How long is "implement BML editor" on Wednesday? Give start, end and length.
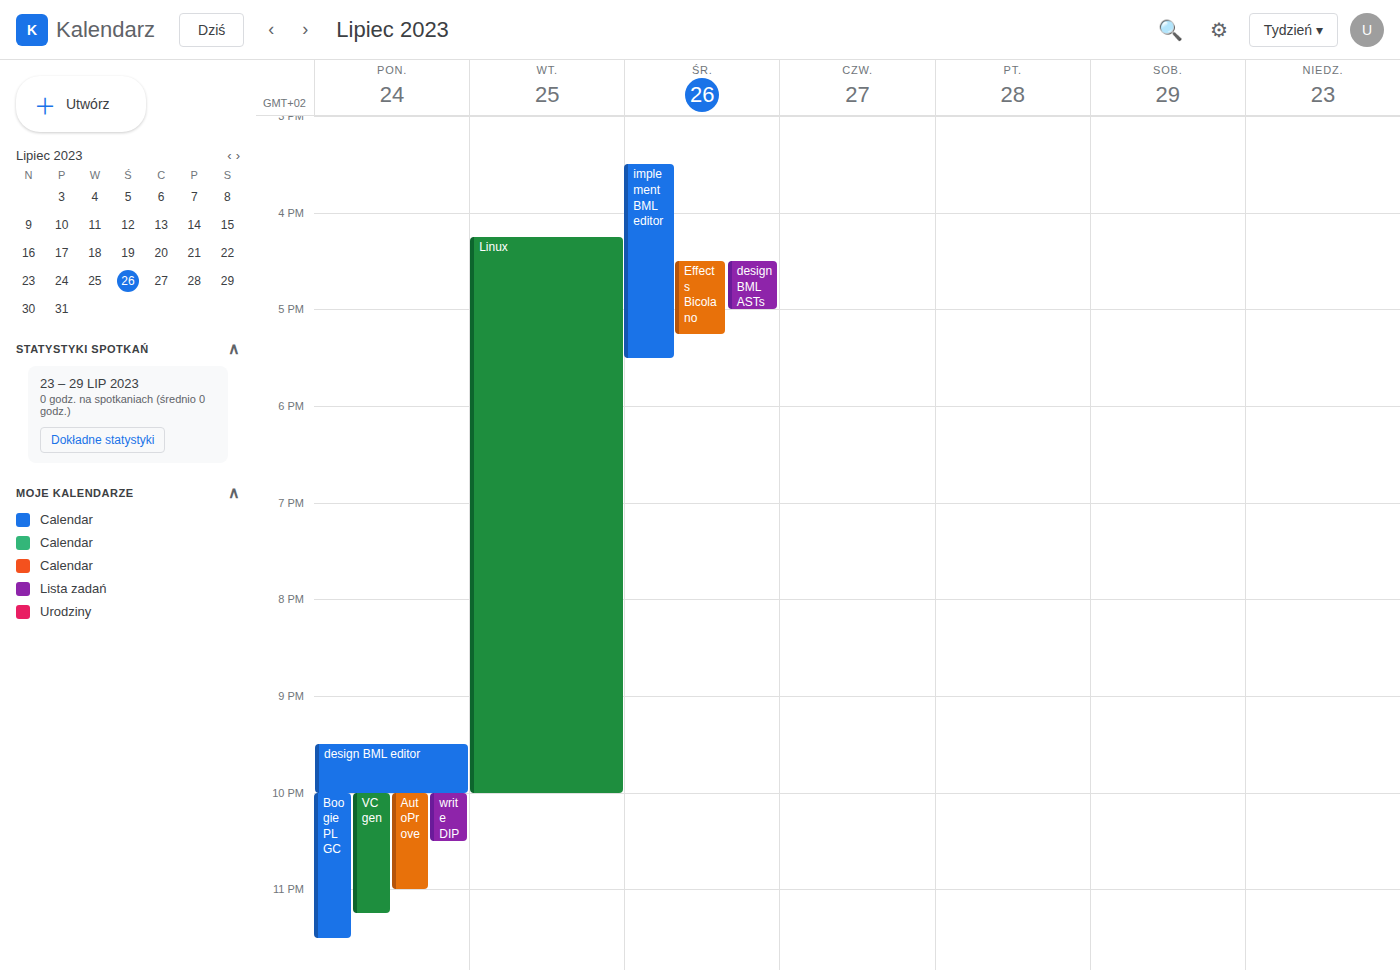
3:30 PM to 5:30 PM, 2 hours